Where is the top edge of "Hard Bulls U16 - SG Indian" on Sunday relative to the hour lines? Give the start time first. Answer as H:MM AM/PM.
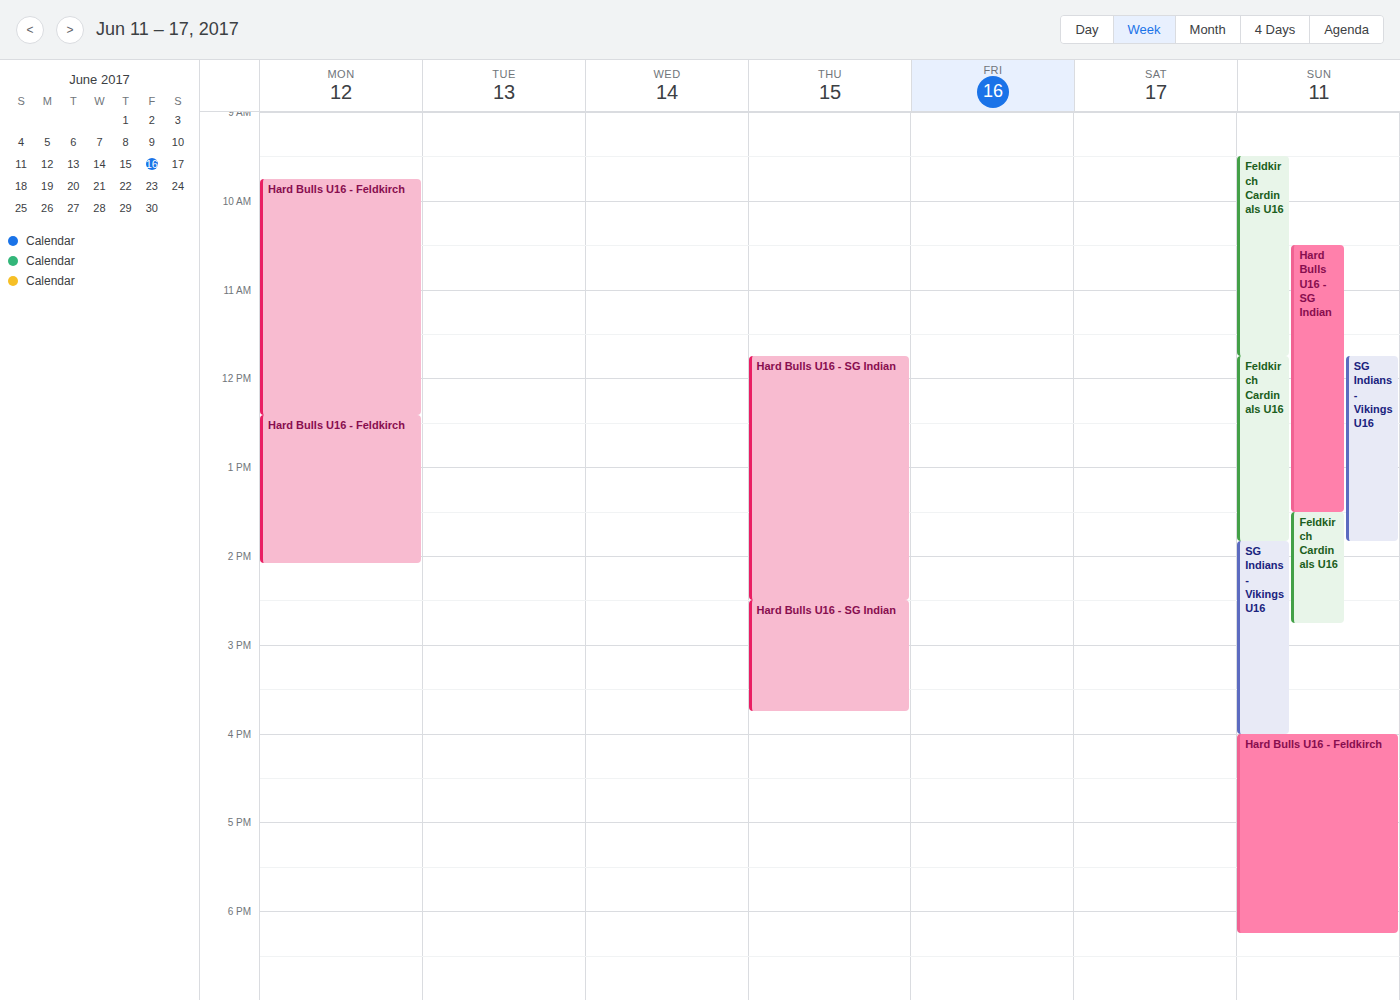
10:30 AM -- halfway between the 10 AM and 11 AM lines.